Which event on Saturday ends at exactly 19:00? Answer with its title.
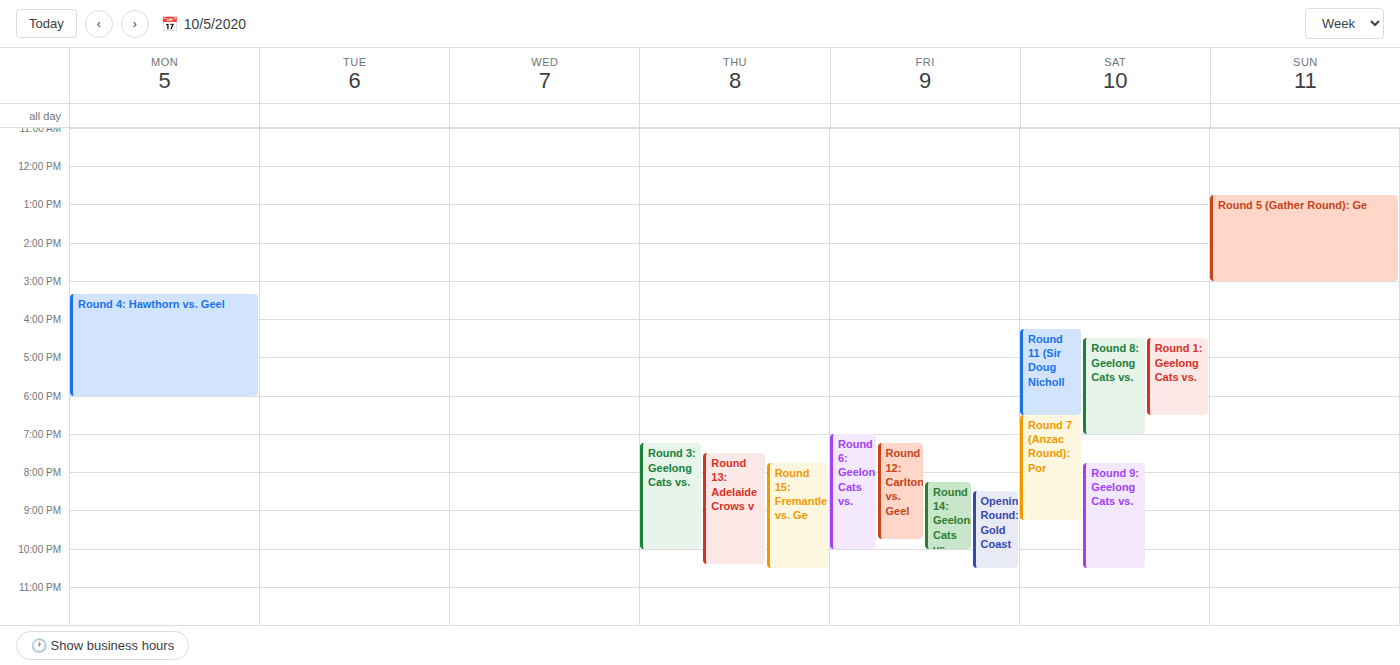
"Round 8: Geelong Cats vs."